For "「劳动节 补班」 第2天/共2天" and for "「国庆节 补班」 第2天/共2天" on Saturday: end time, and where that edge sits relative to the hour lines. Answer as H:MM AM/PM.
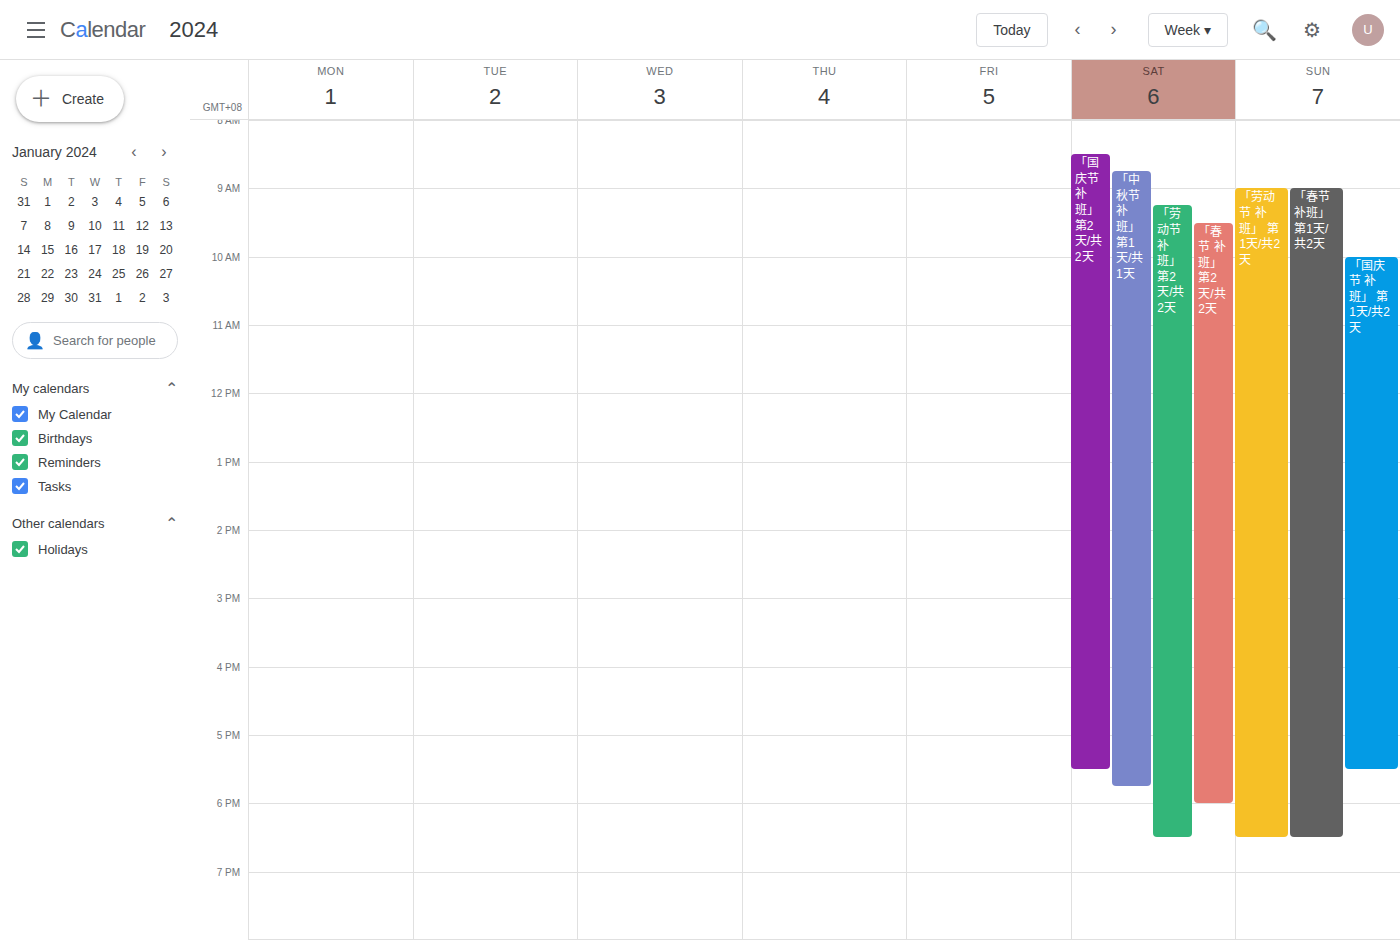
"「劳动节 补班」 第2天/共2天": 6:30 PM, halfway between the 6 PM and 7 PM lines. "「国庆节 补班」 第2天/共2天": 5:30 PM, halfway between the 5 PM and 6 PM lines.